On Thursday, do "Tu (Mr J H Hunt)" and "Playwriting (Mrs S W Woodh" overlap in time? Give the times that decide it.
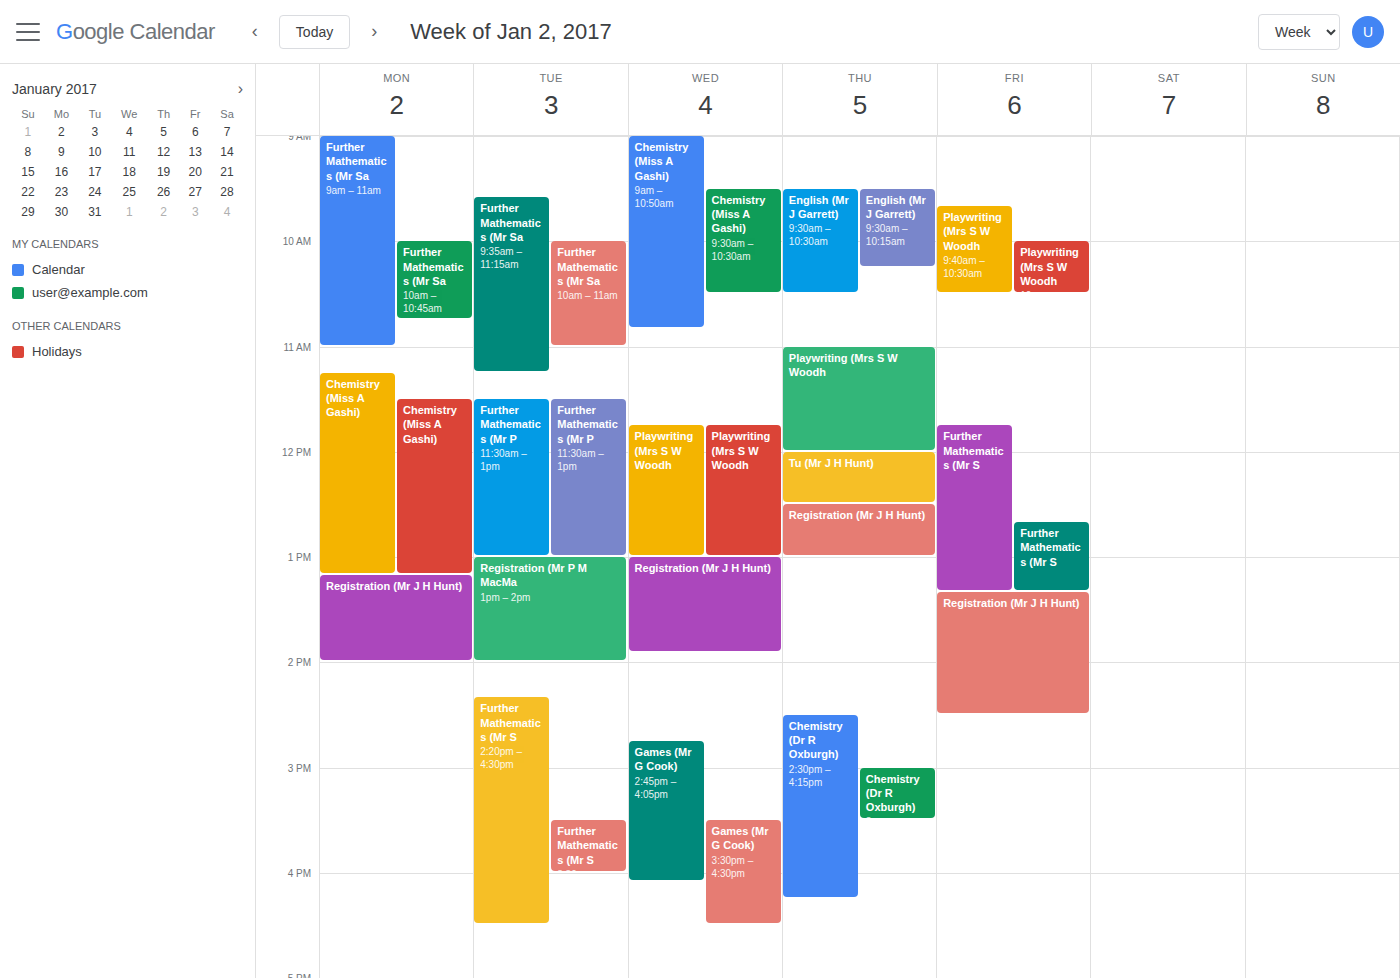
"Playwriting (Mrs S W Woodh" ends at 12:00, exactly when "Tu (Mr J H Hunt)" starts -- they touch but do not overlap.